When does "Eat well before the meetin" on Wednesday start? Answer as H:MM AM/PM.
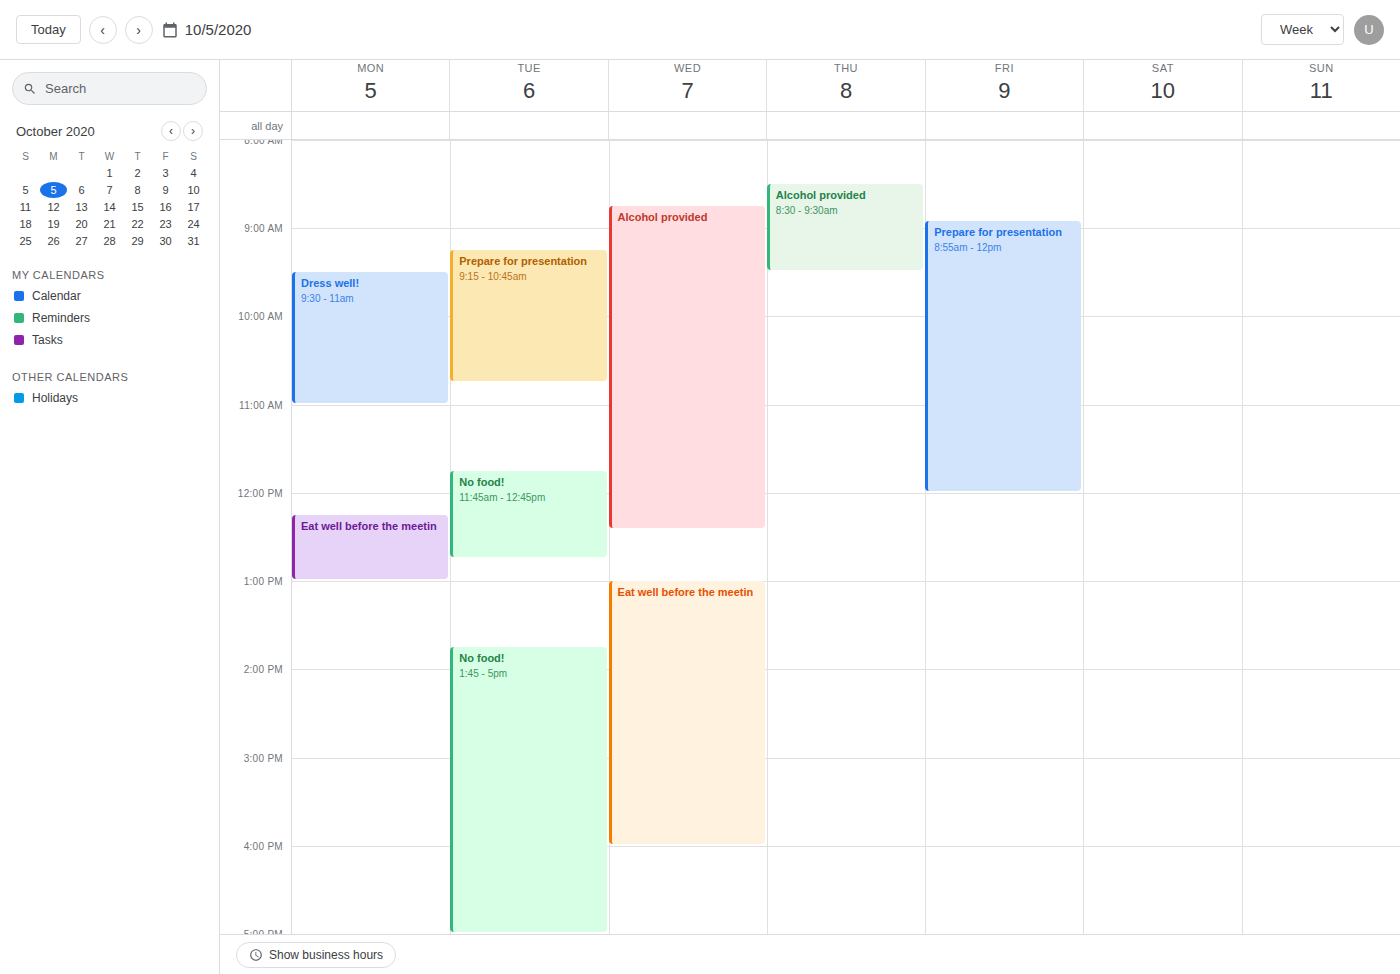
1:00 PM